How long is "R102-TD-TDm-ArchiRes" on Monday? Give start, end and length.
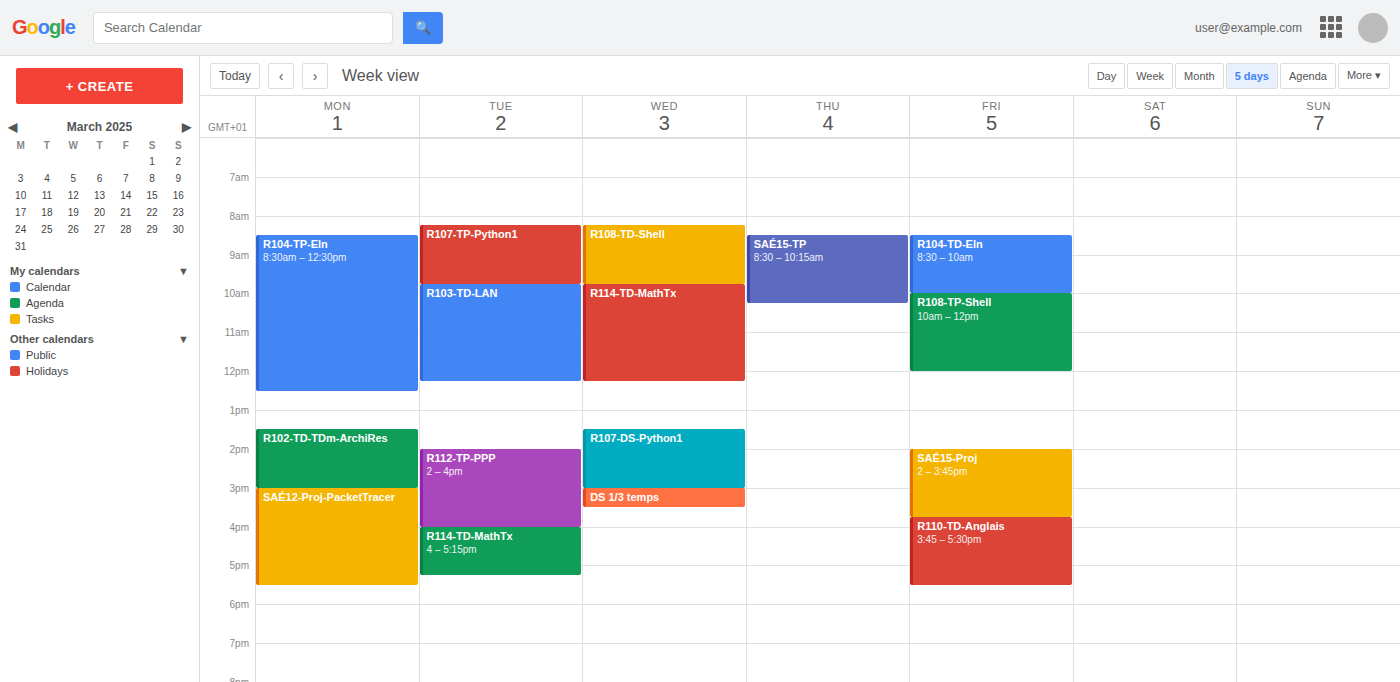
1:30 PM to 3:00 PM, 1 hour 30 minutes